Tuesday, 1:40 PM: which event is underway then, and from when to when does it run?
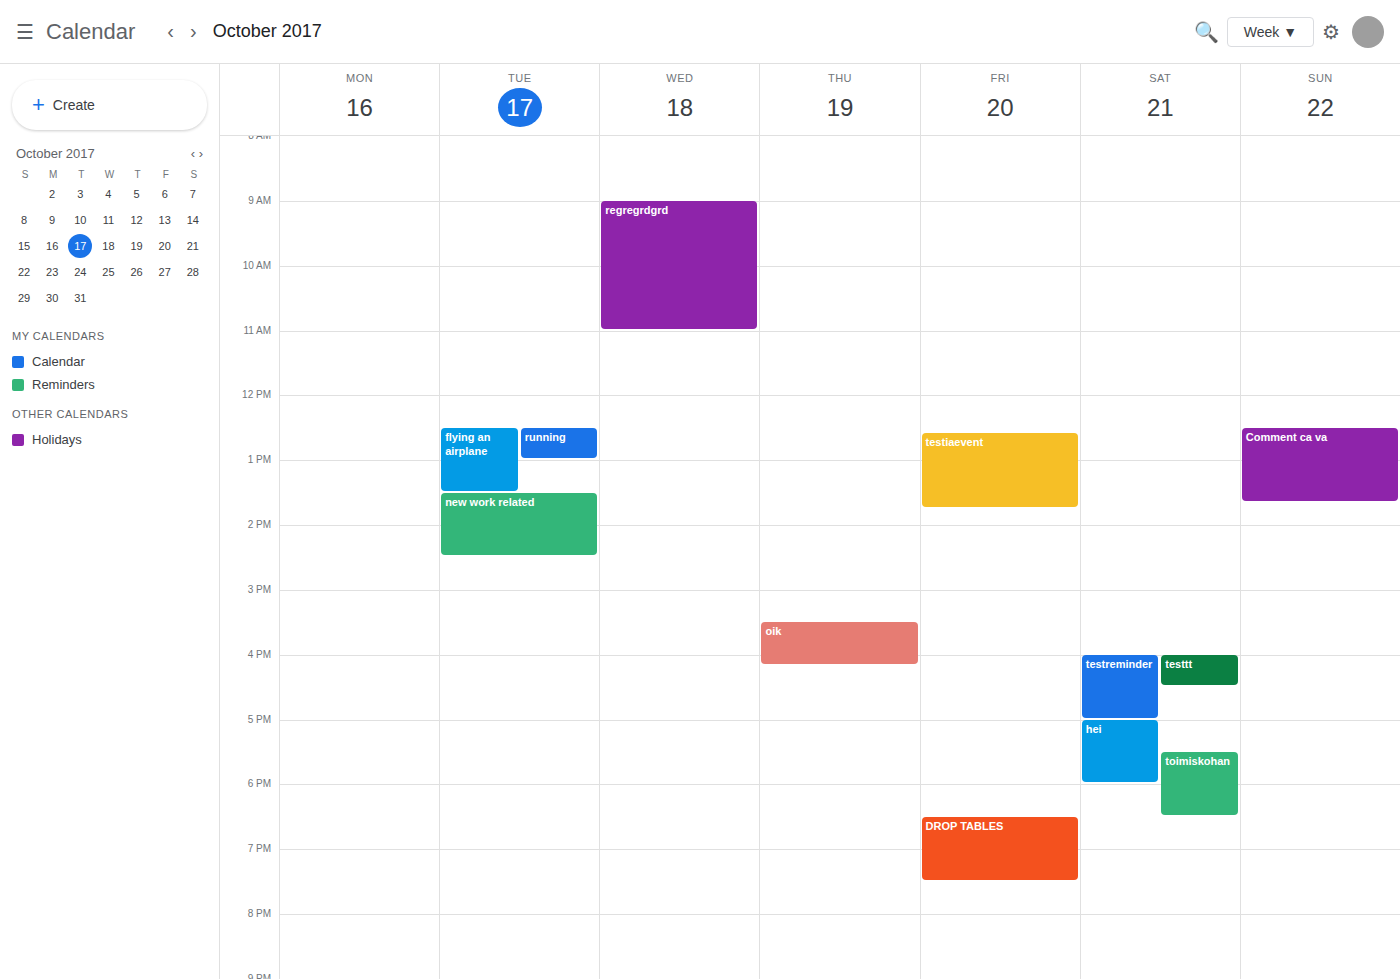
"new work related", 1:30 PM to 2:30 PM